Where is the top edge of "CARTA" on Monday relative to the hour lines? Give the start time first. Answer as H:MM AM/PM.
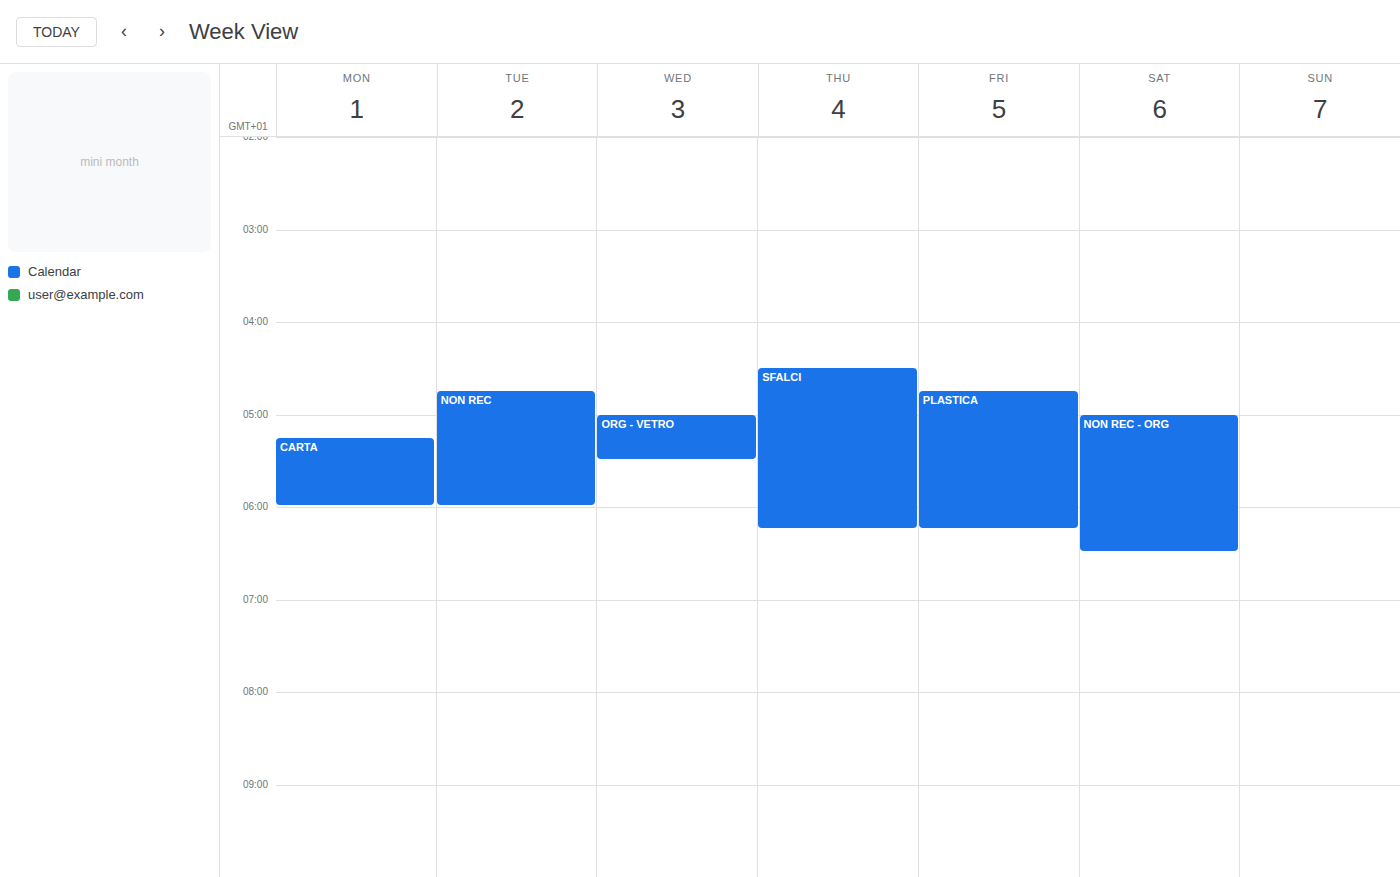
5:15 AM -- neither: a quarter of the way from the 5 AM line to the 6 AM line.